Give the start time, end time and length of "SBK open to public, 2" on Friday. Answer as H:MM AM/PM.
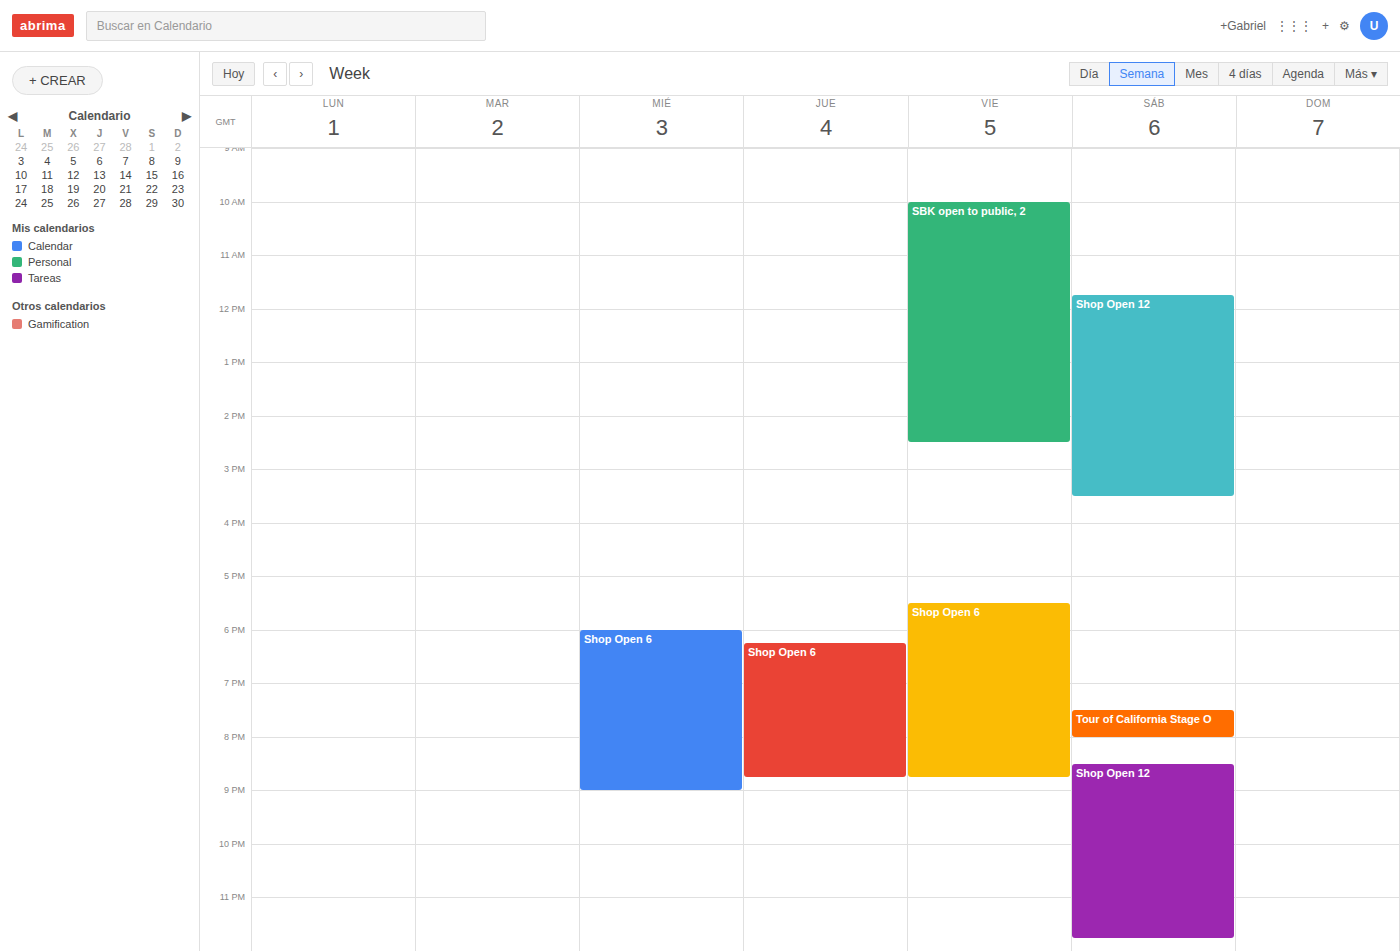
10:00 AM to 2:30 PM, 4 hours 30 minutes